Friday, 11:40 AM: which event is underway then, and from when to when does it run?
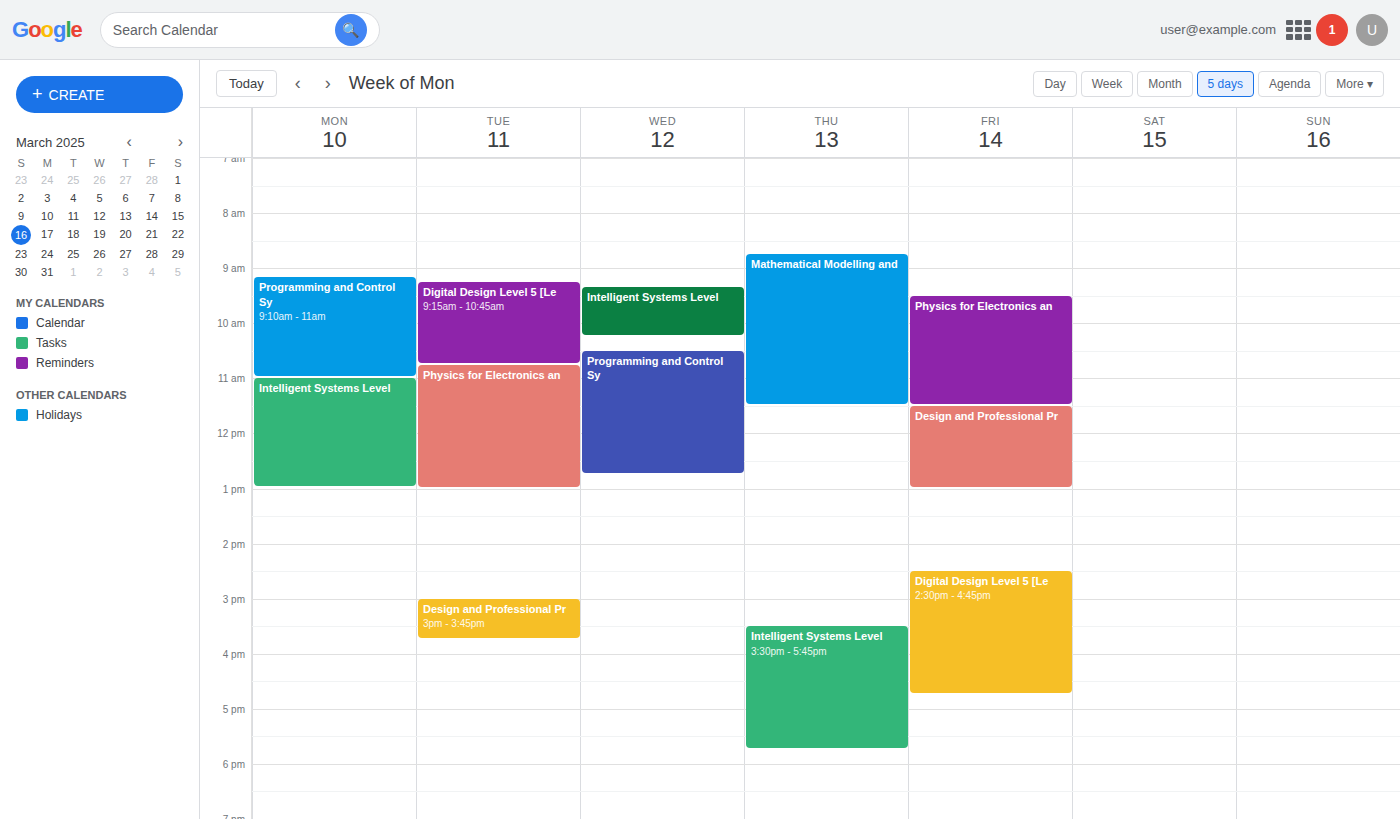
"Design and Professional Pr", 11:30 AM to 1:00 PM